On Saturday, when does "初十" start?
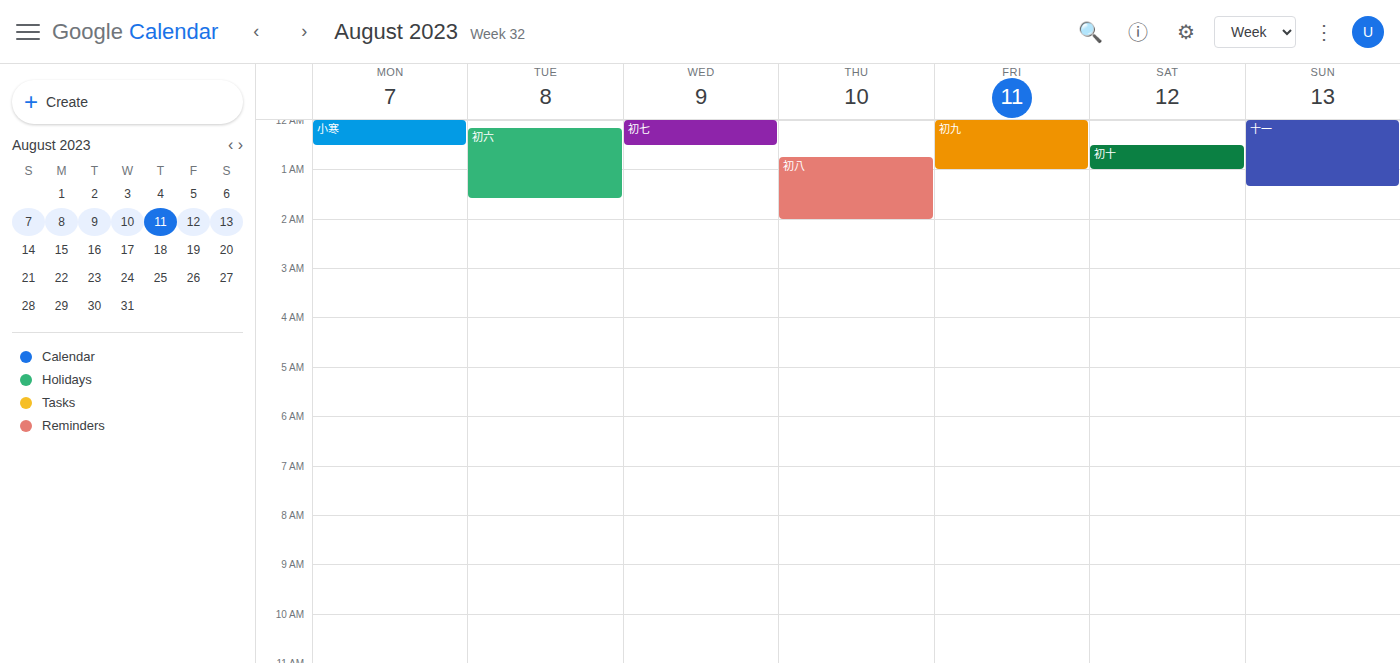
12:30 AM